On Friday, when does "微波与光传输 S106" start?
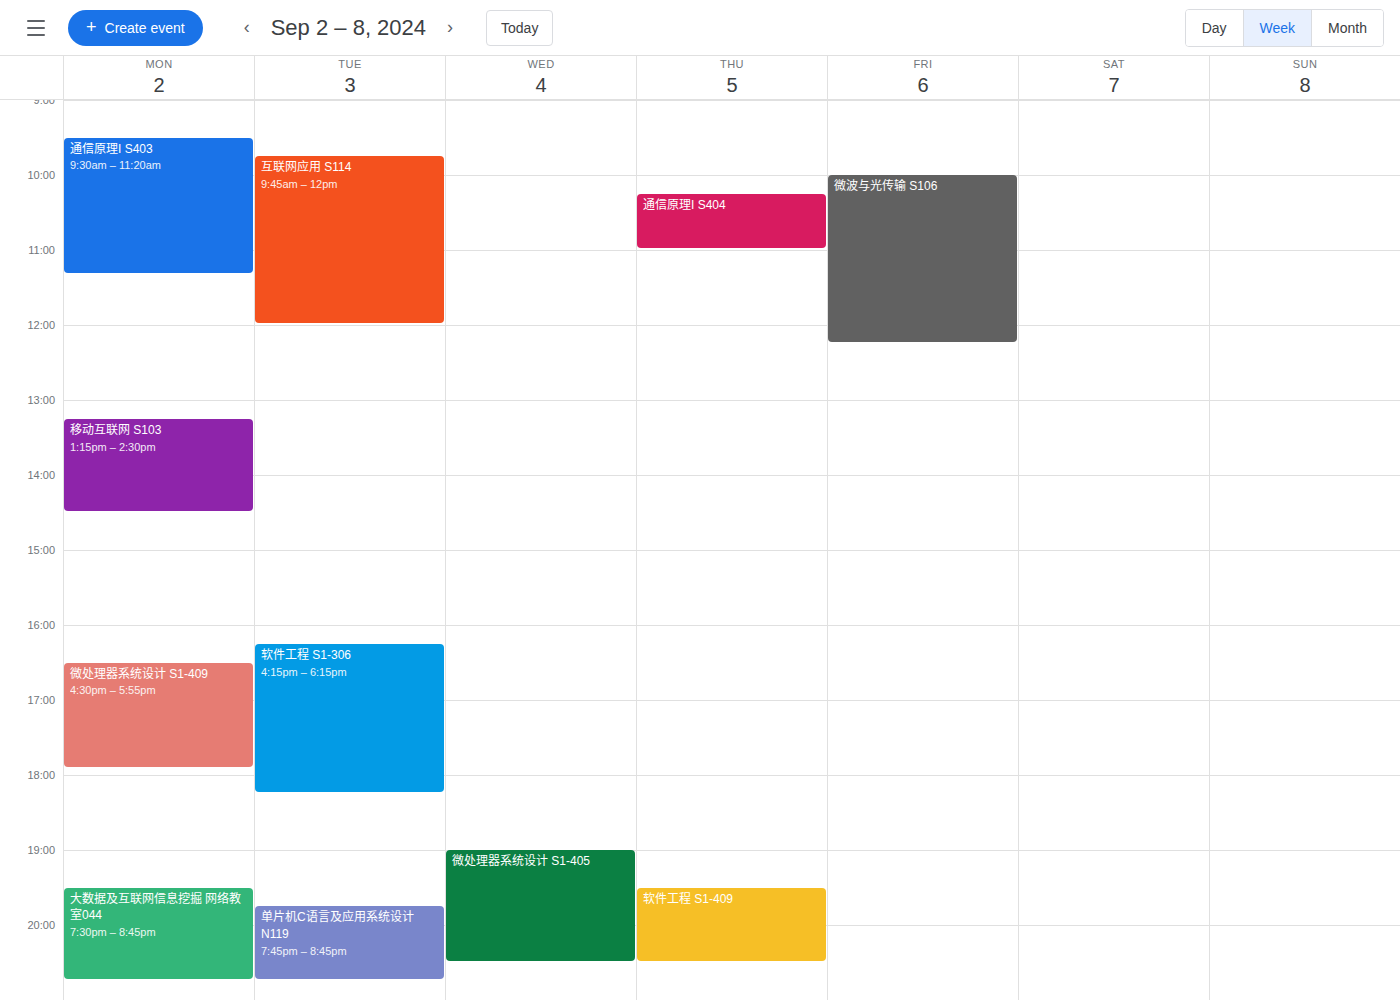
10:00 AM